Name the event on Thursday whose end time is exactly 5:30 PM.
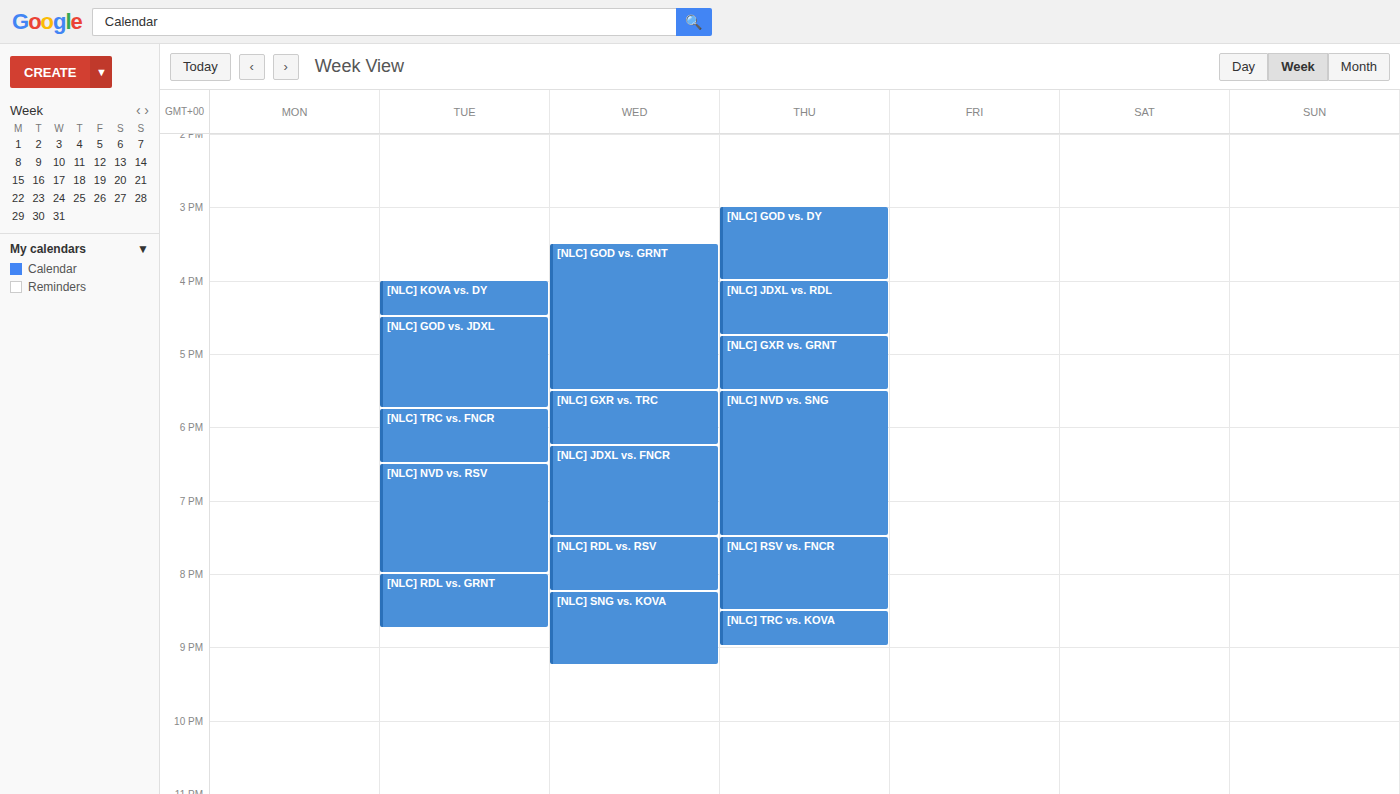
"[NLC] GXR vs. GRNT"